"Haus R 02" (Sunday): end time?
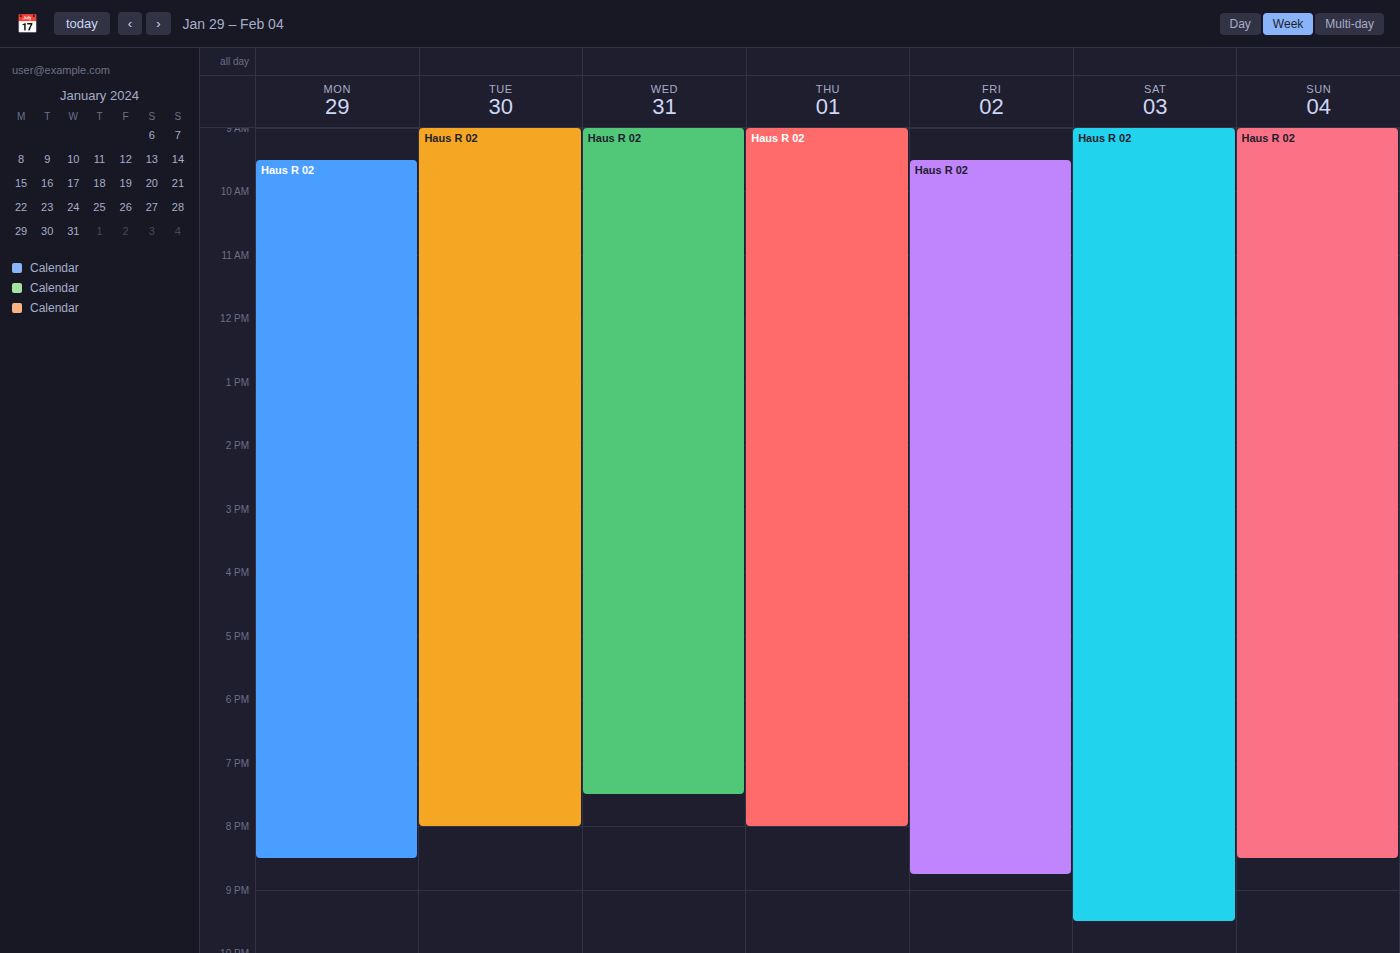
8:30 PM